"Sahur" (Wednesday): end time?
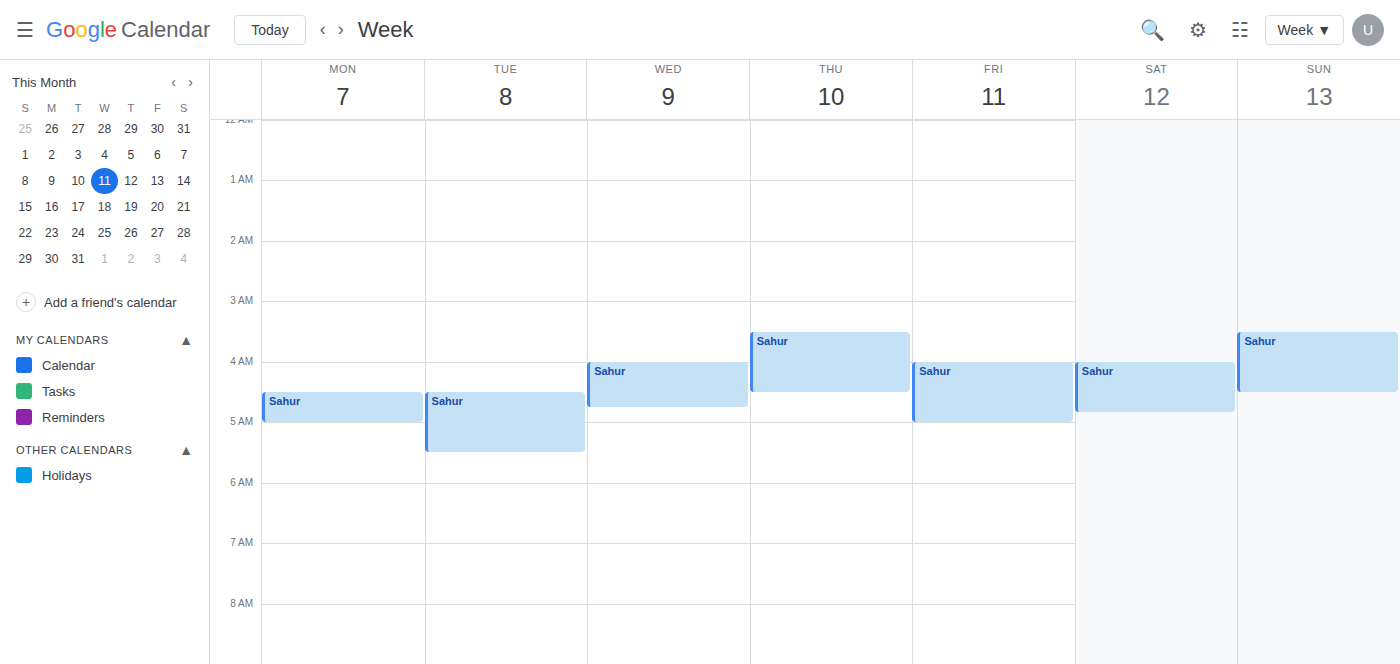
4:45 AM